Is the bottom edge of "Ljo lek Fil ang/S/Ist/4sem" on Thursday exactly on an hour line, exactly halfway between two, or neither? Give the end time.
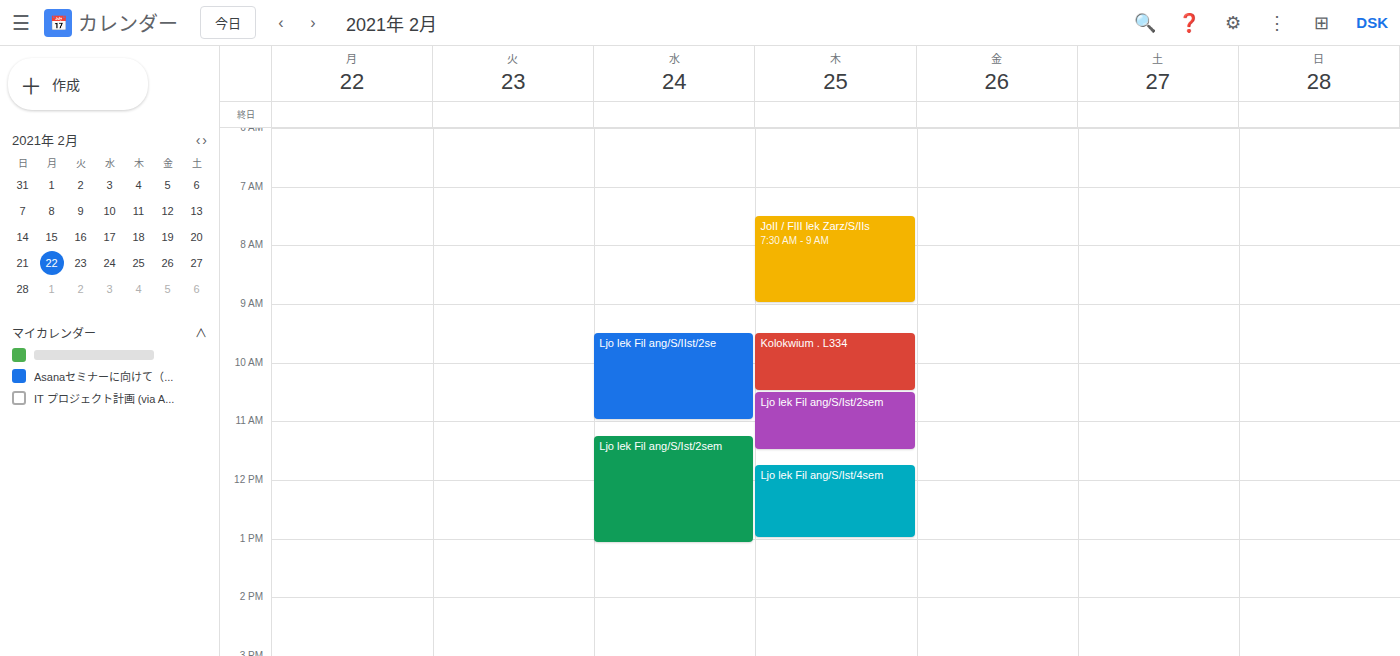
1:00 PM -- exactly on the 1 PM line.